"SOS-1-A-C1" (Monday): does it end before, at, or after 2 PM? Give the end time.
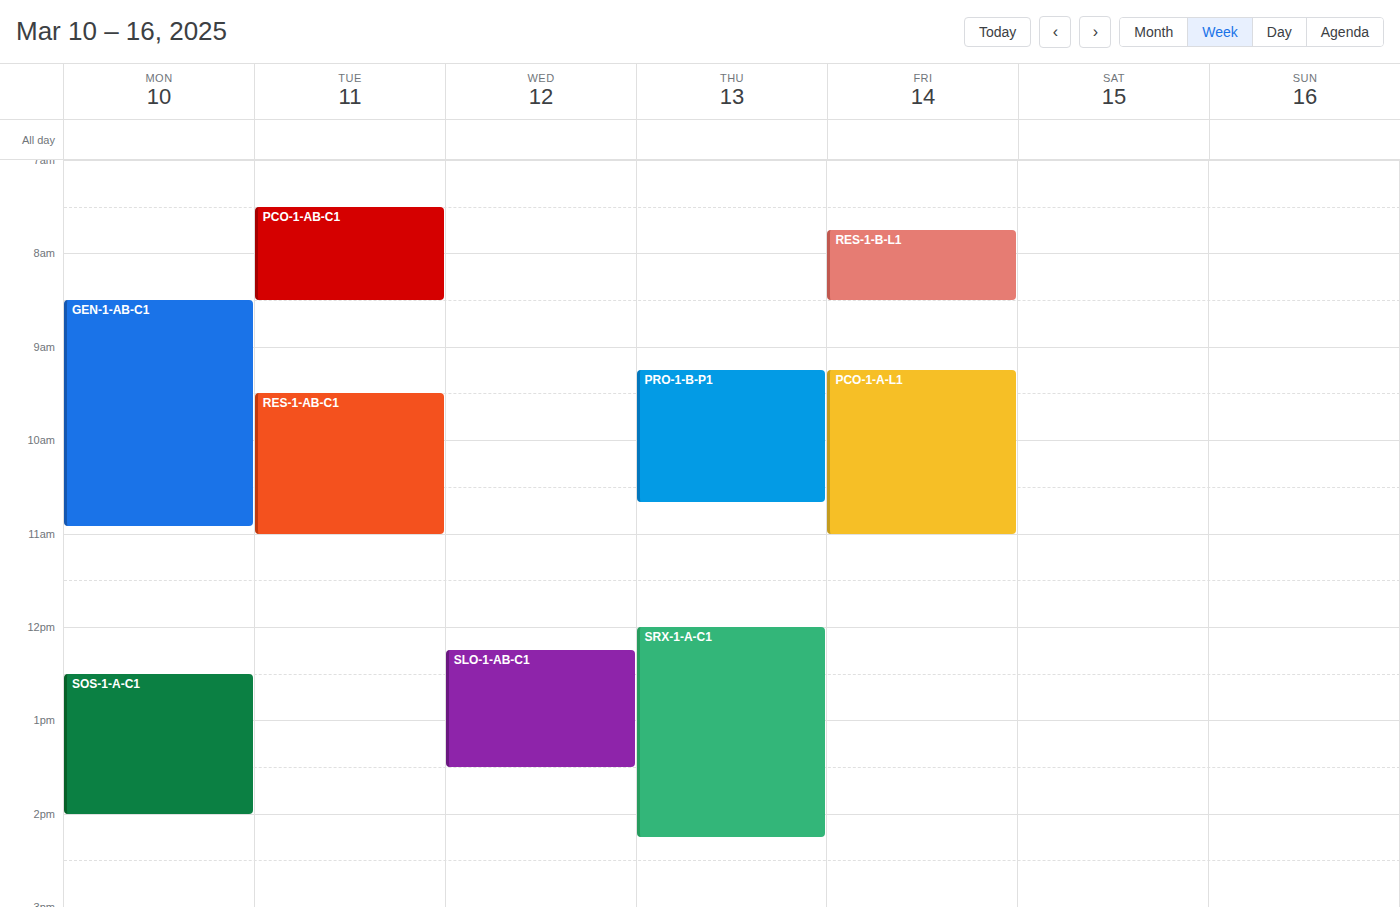
2:00 PM -- exactly at 2 PM, on the 2 PM line.